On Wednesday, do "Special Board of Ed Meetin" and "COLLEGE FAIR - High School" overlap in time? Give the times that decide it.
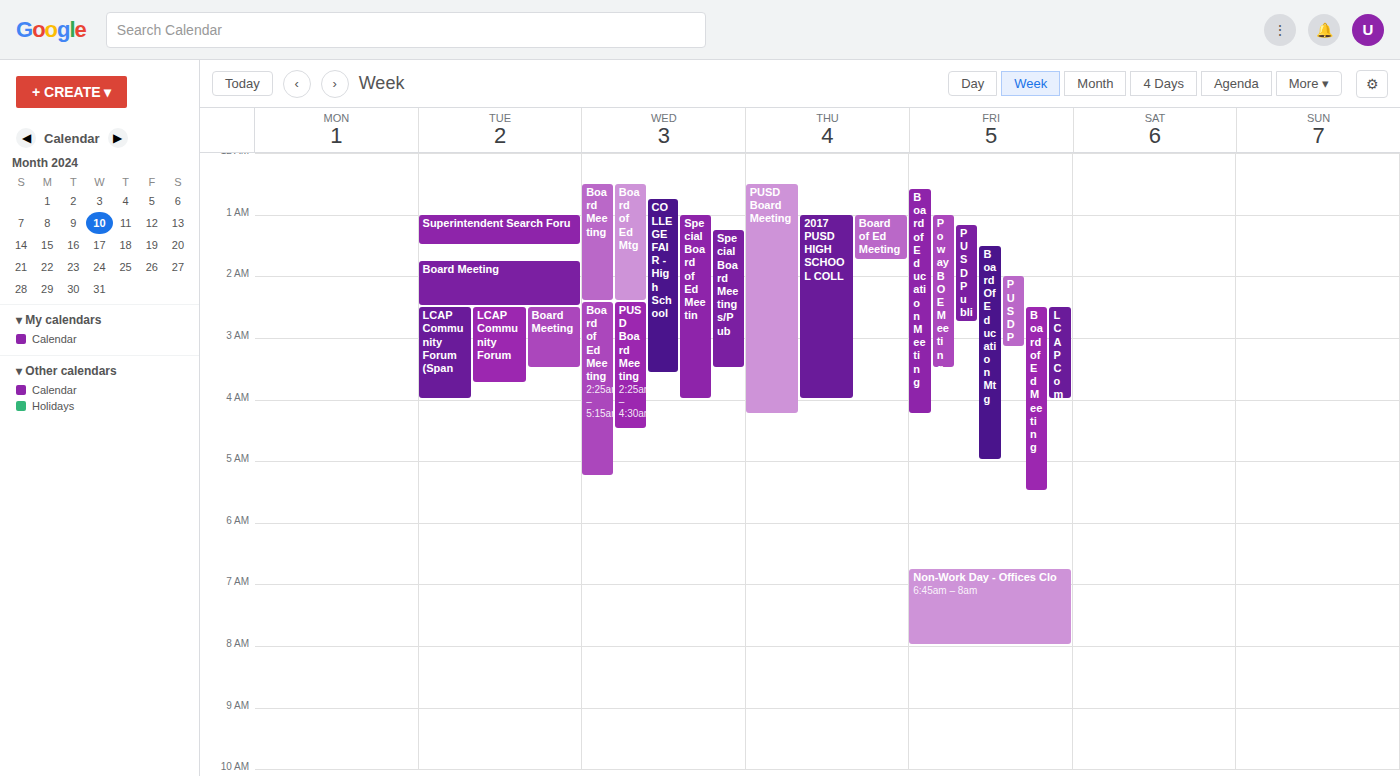
"Special Board of Ed Meetin" starts at 1:00 AM, before "COLLEGE FAIR - High School" ends at 3:35 AM -- they overlap.